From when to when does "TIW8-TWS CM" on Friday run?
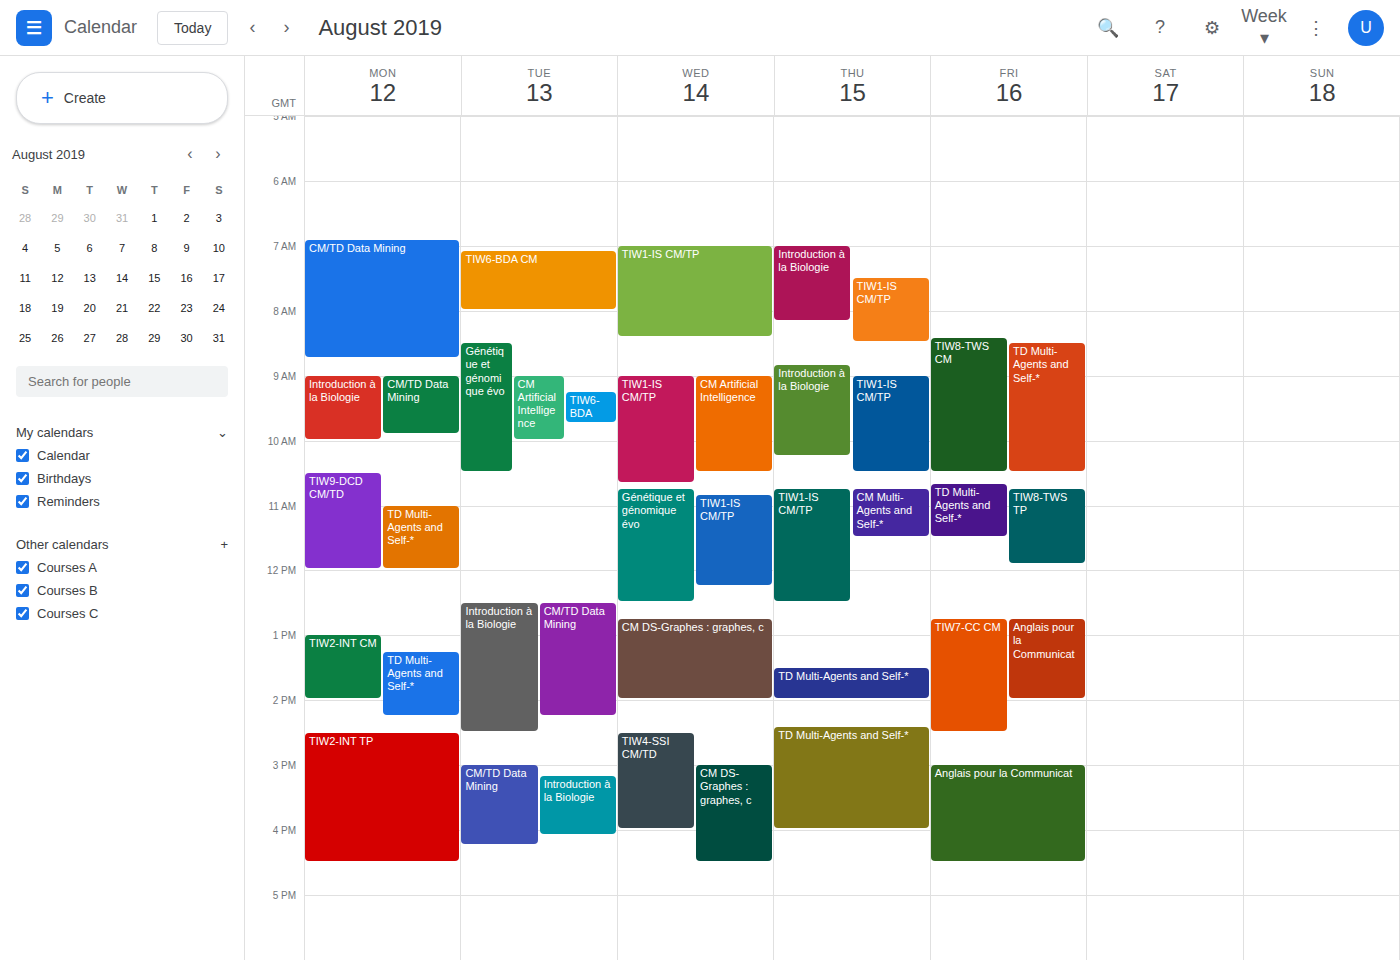
8:25 AM to 10:30 AM